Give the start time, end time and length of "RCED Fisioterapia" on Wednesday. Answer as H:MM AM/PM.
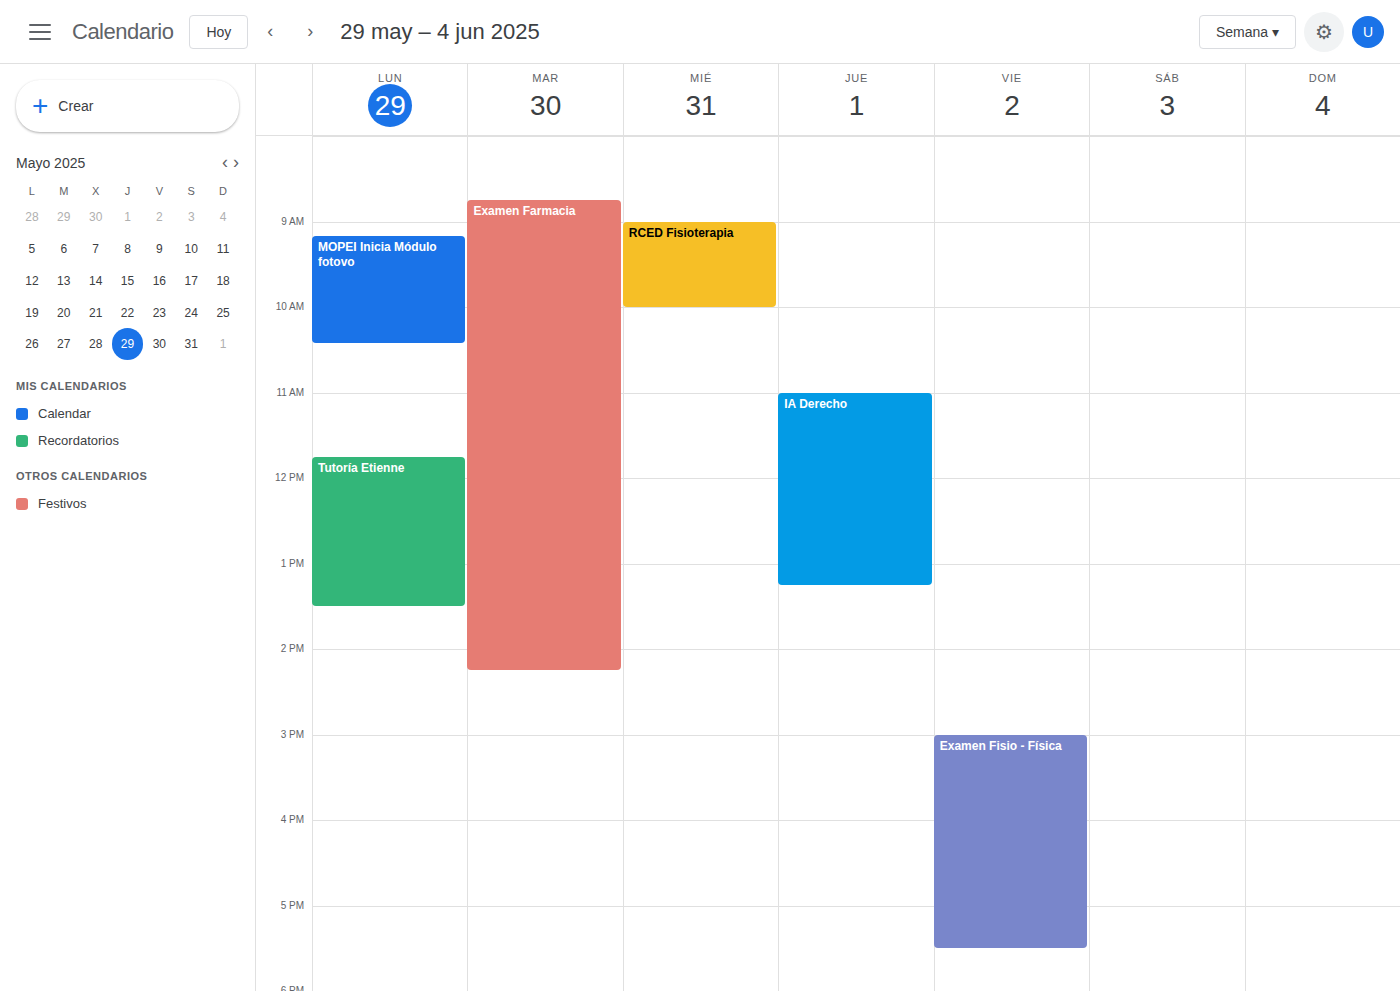
9:00 AM to 10:00 AM, 1 hour